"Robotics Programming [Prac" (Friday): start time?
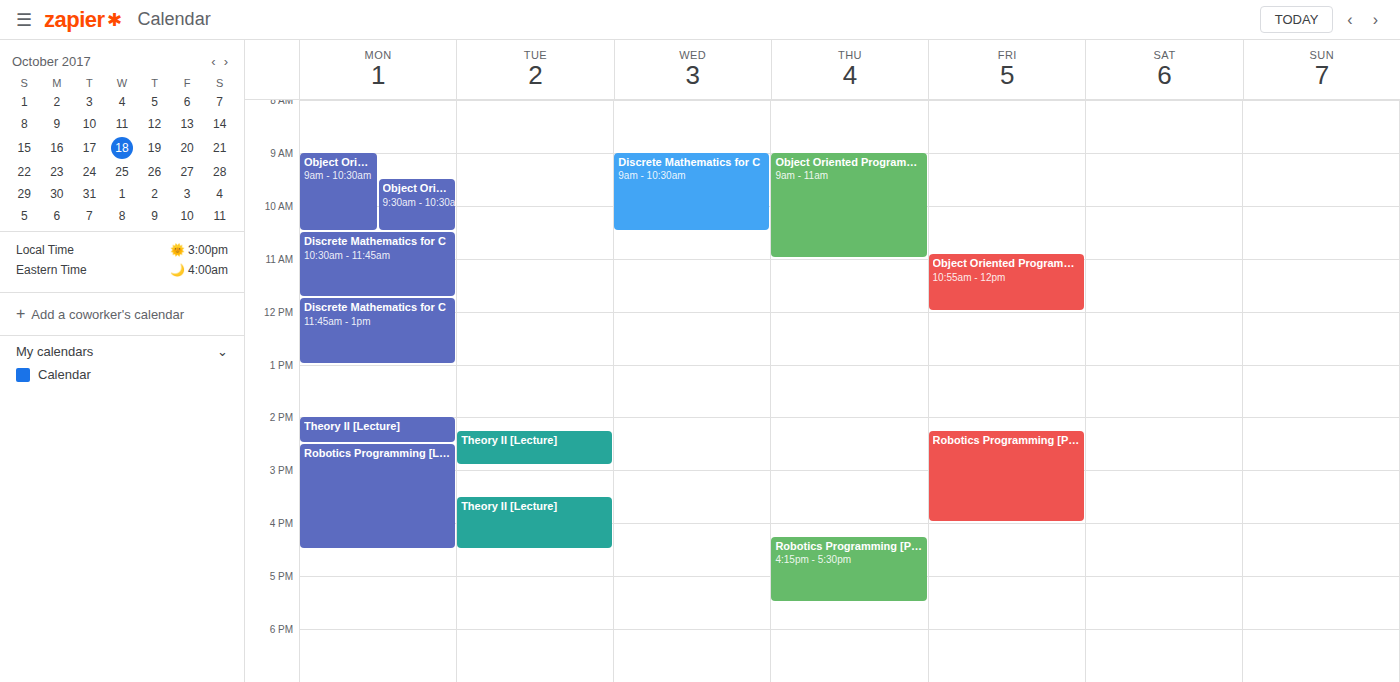
2:15 PM